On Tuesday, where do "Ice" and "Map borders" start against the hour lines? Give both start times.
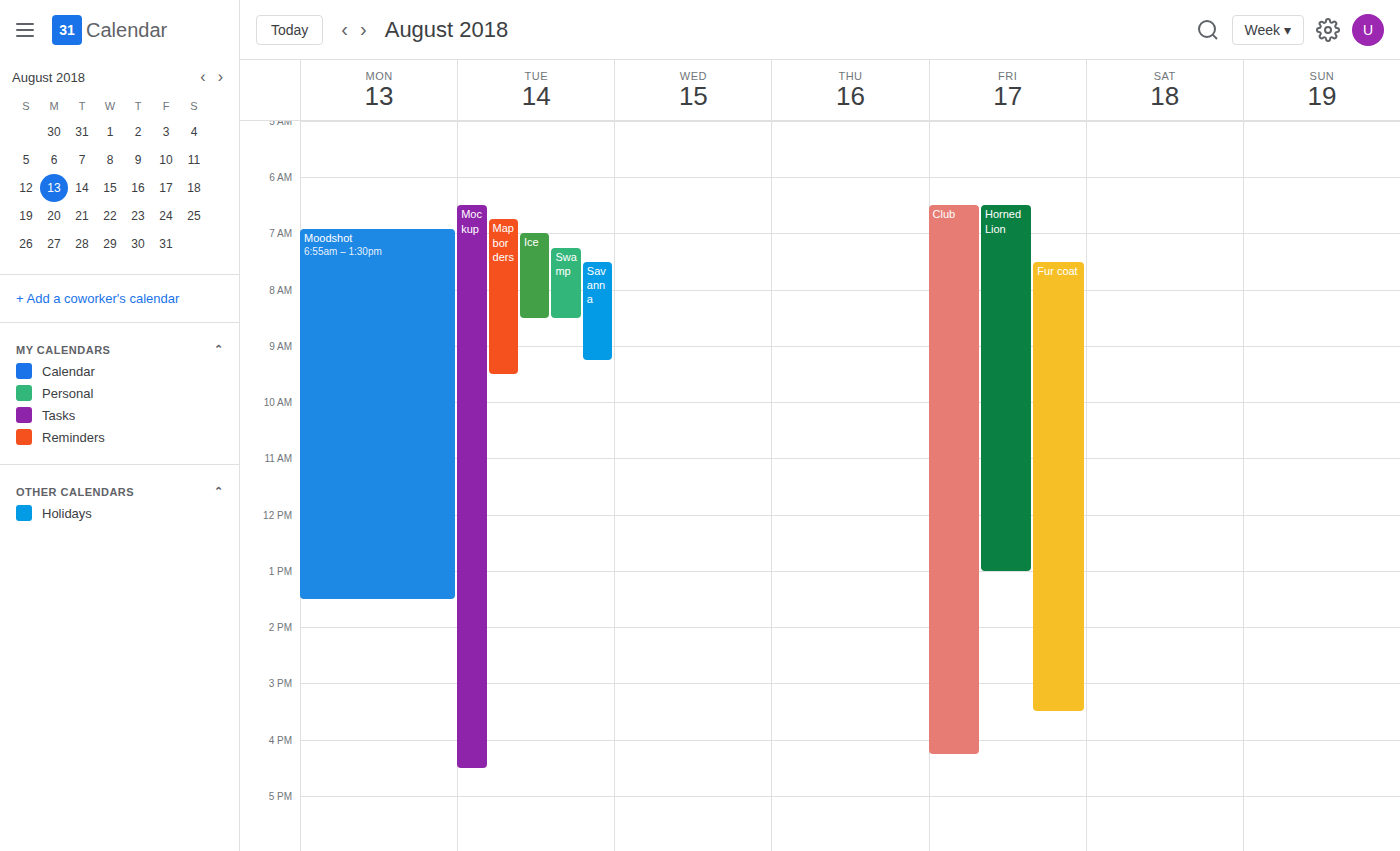
"Ice": 7:00 AM, exactly on the 7 AM line. "Map borders": 6:45 AM, neither: three quarters of the way from the 6 AM line to the 7 AM line.